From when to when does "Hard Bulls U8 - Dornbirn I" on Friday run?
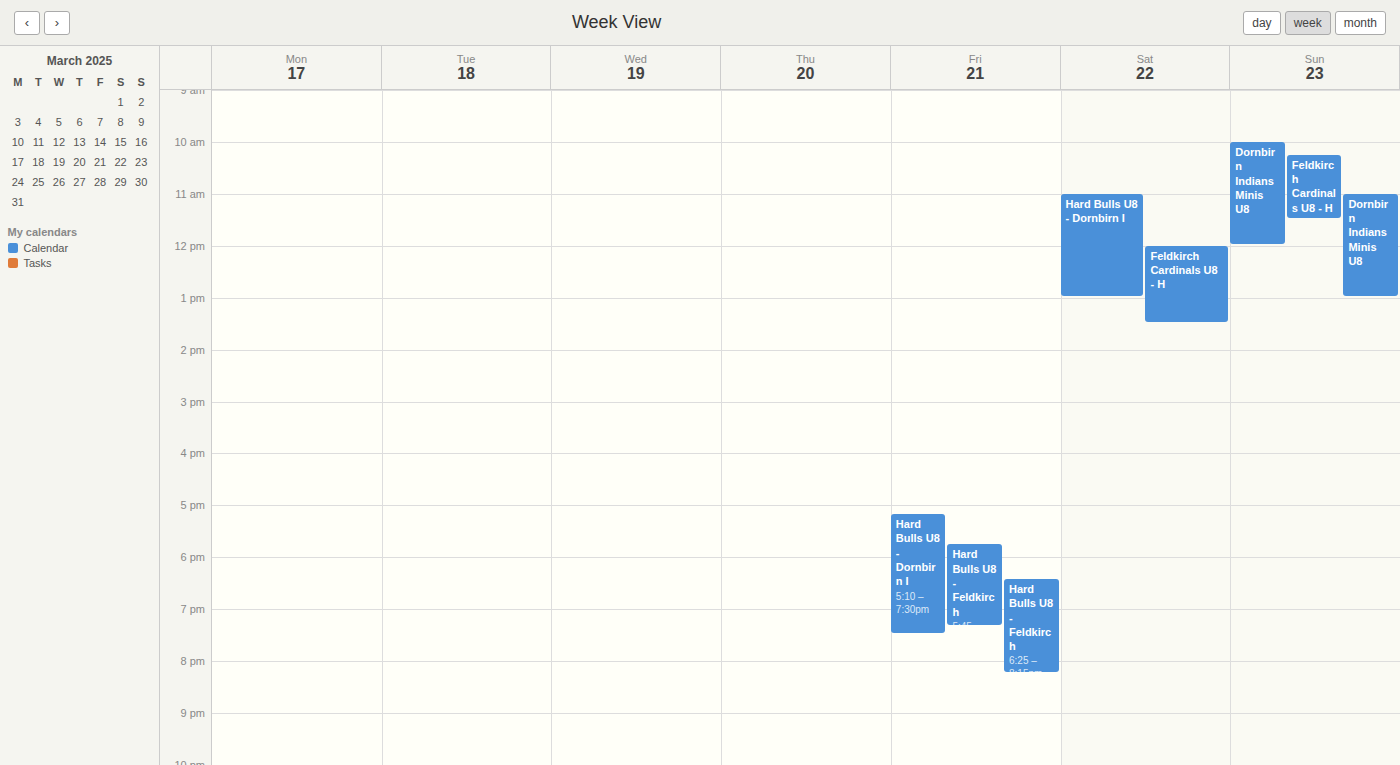
17:10 to 19:30